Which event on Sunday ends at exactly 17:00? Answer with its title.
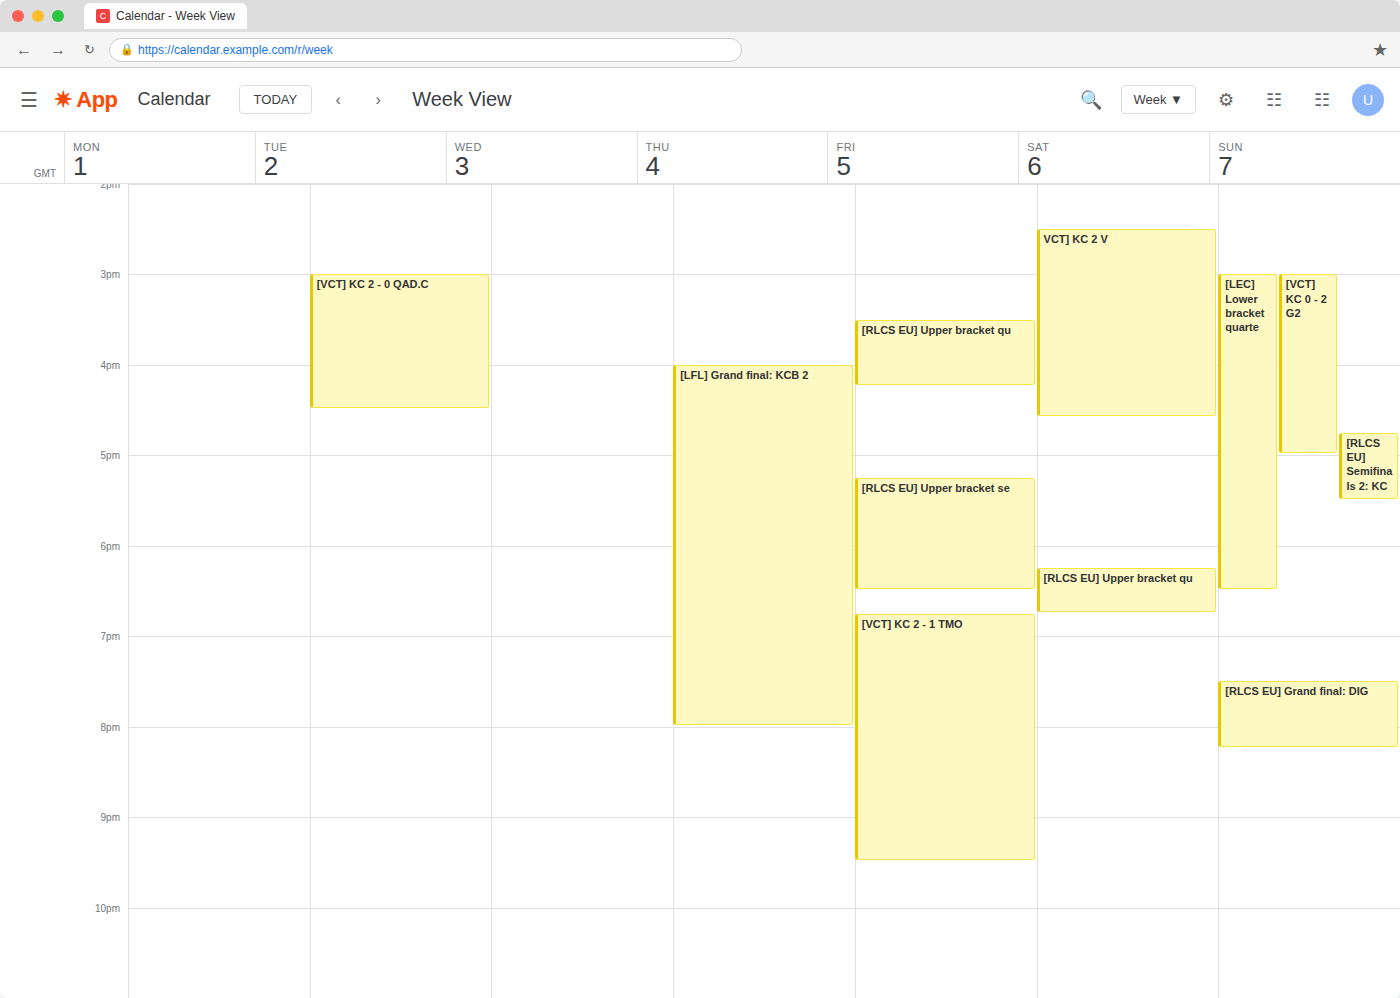
"[VCT] KC 0 - 2 G2"